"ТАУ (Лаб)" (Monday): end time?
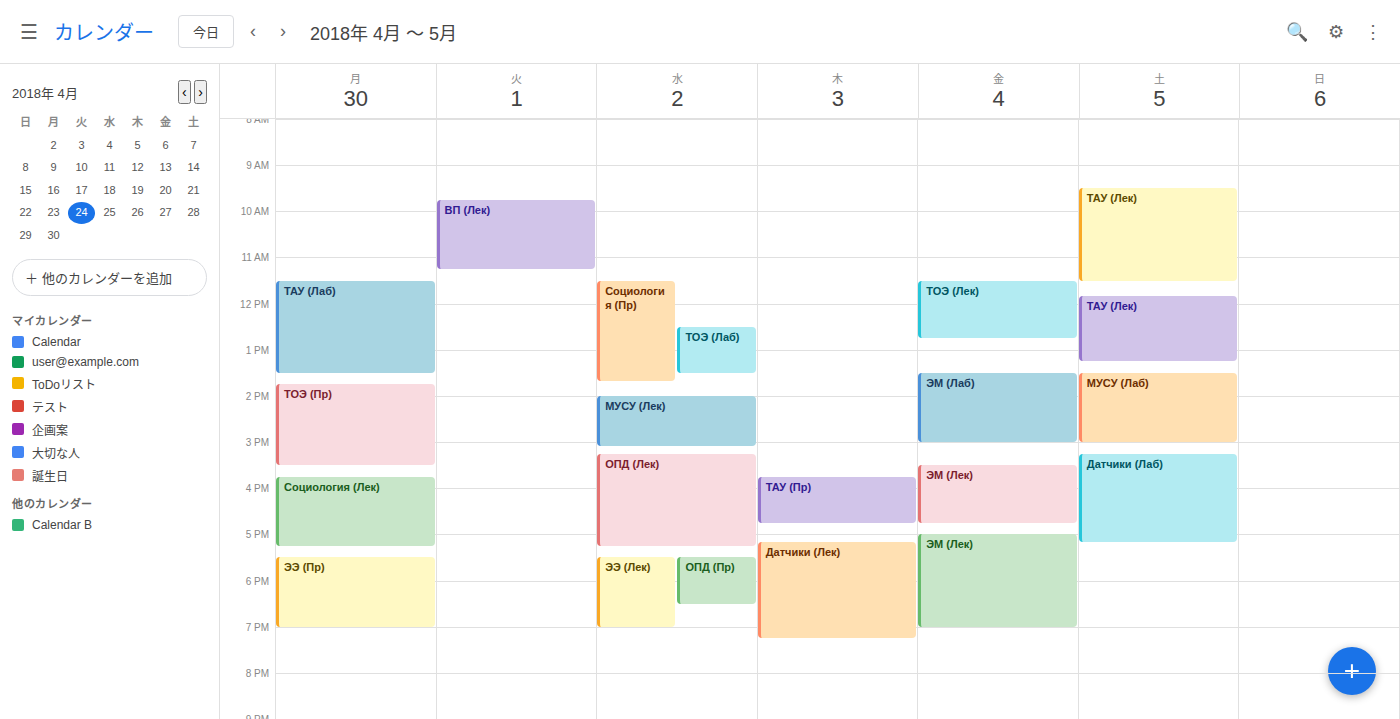
13:30